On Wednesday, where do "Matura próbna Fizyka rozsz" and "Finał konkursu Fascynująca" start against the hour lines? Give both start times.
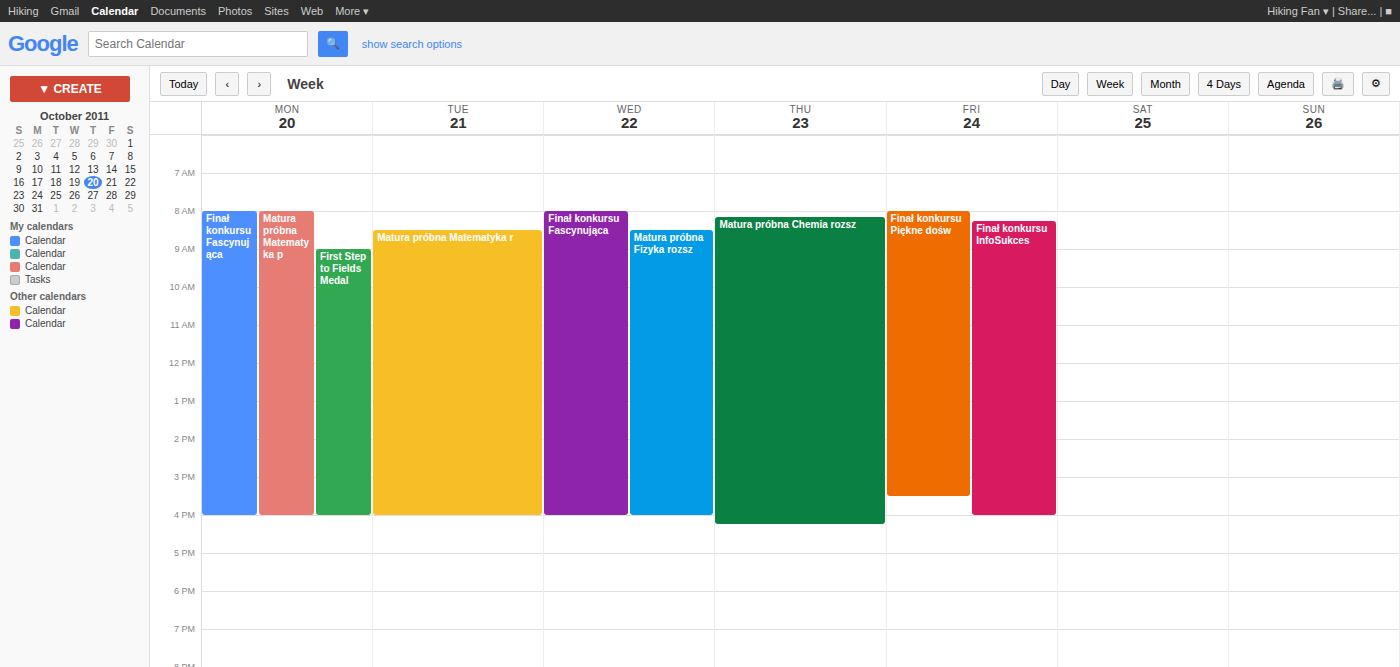
"Matura próbna Fizyka rozsz": 8:30 AM, halfway between the 8 AM and 9 AM lines. "Finał konkursu Fascynująca": 8:00 AM, exactly on the 8 AM line.